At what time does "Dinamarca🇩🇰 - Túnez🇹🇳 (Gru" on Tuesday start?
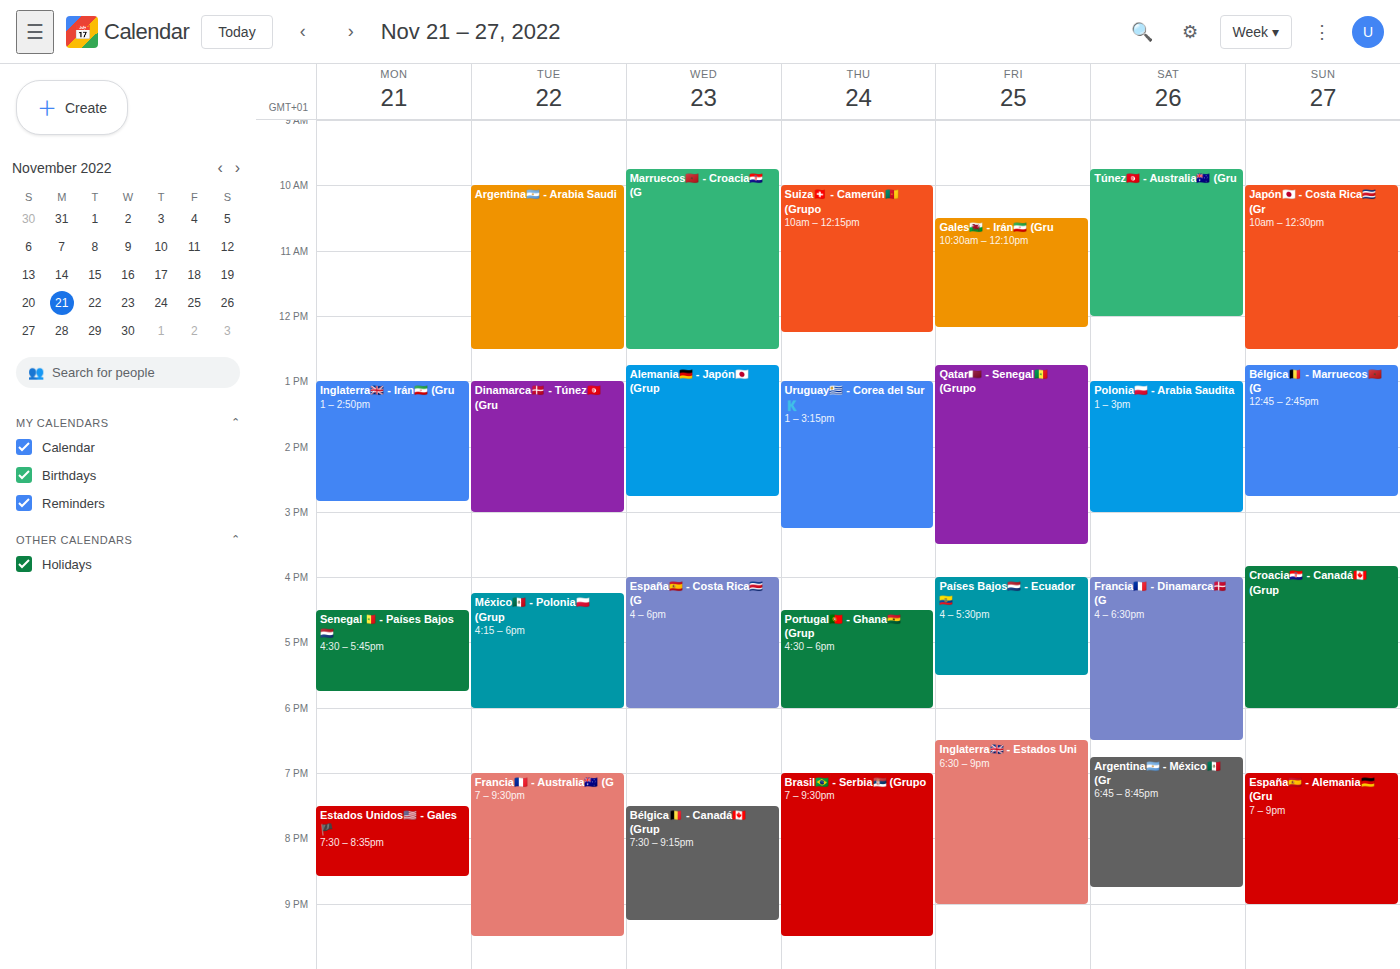
1:00 PM